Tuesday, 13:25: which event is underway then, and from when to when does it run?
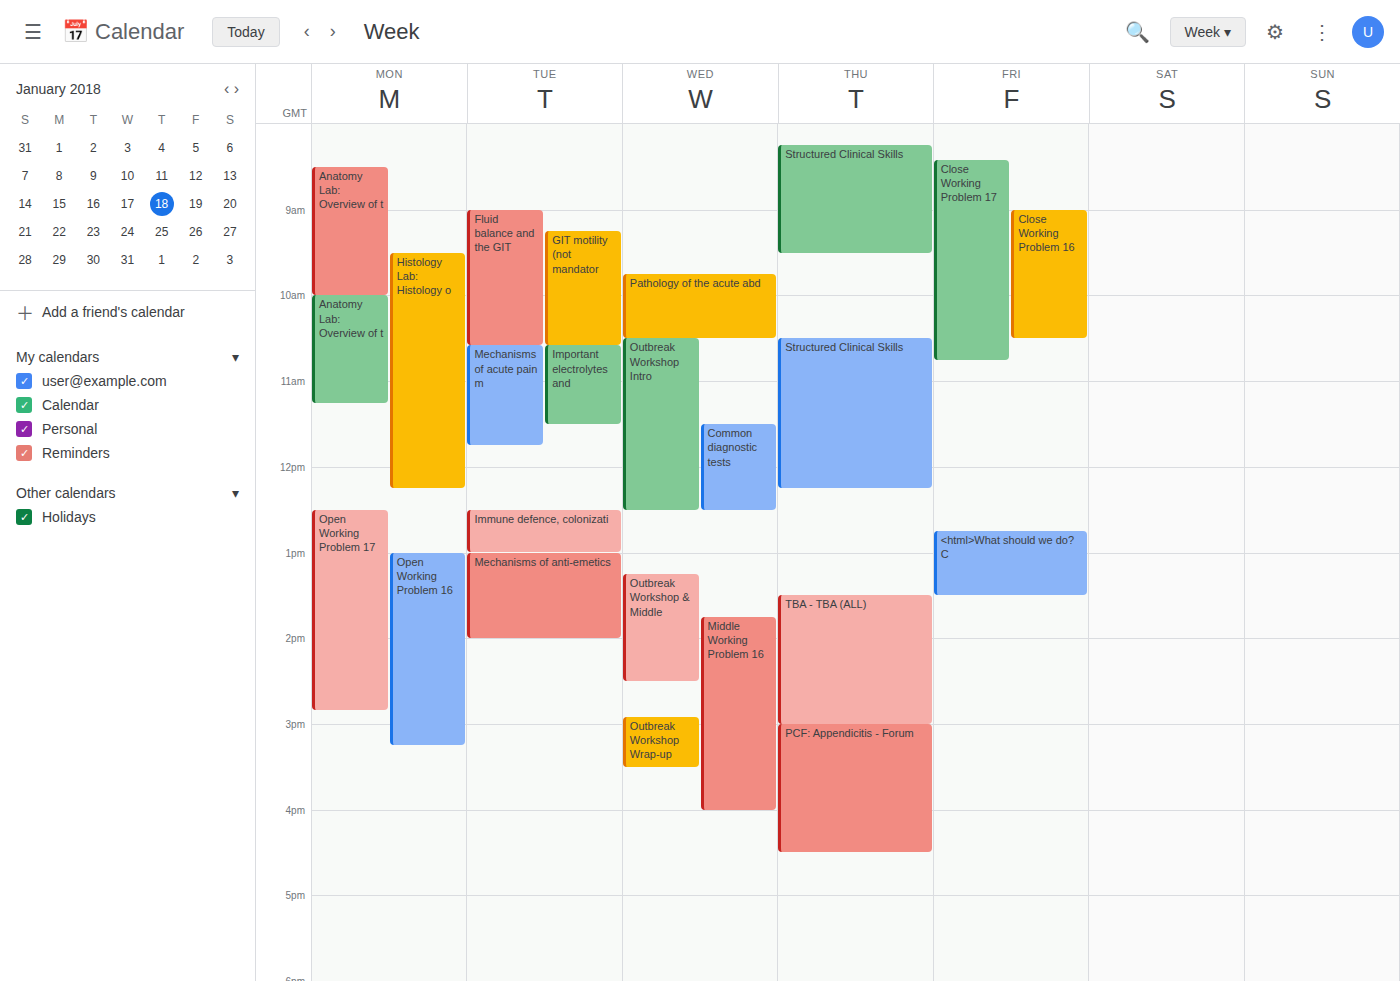
"Mechanisms of anti-emetics", 13:00 to 14:00